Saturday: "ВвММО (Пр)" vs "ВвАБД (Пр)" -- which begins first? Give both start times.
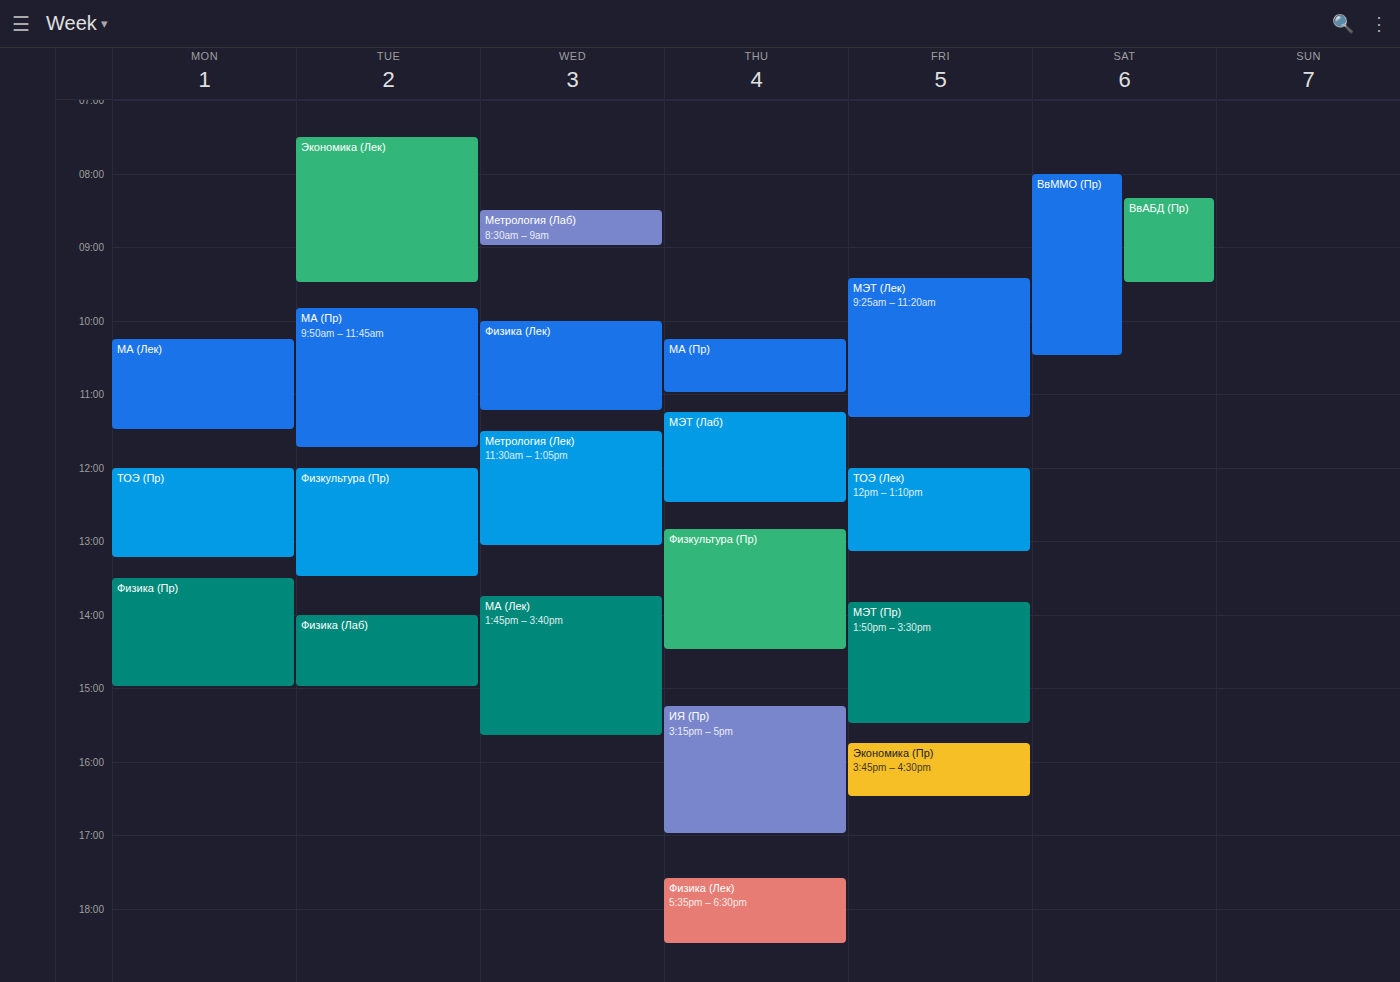
"ВвММО (Пр)" 8:00 AM; "ВвАБД (Пр)" 8:20 AM.